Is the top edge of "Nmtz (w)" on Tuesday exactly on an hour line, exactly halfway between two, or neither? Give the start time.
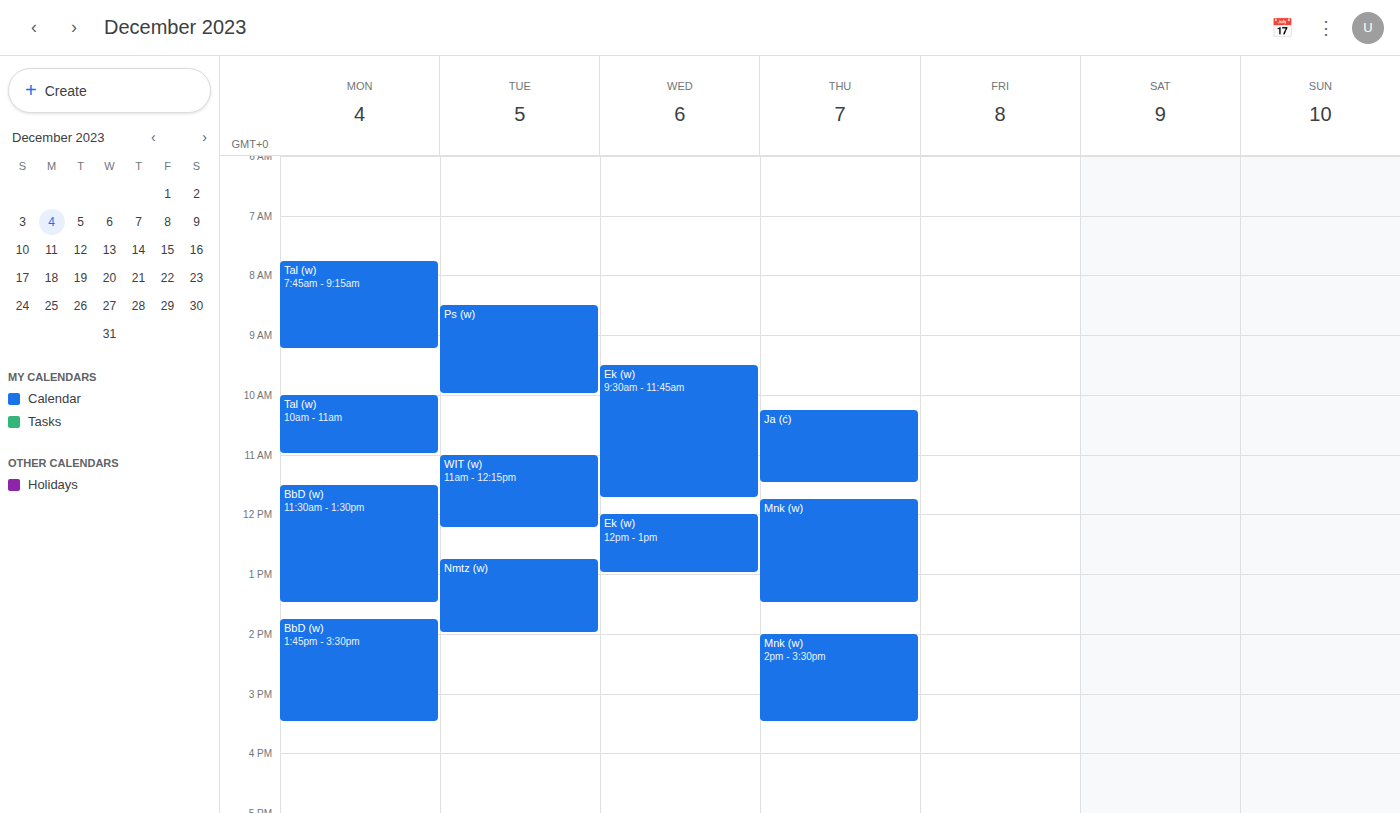
12:45 -- neither: three quarters of the way from the 12:00 line to the 13:00 line.